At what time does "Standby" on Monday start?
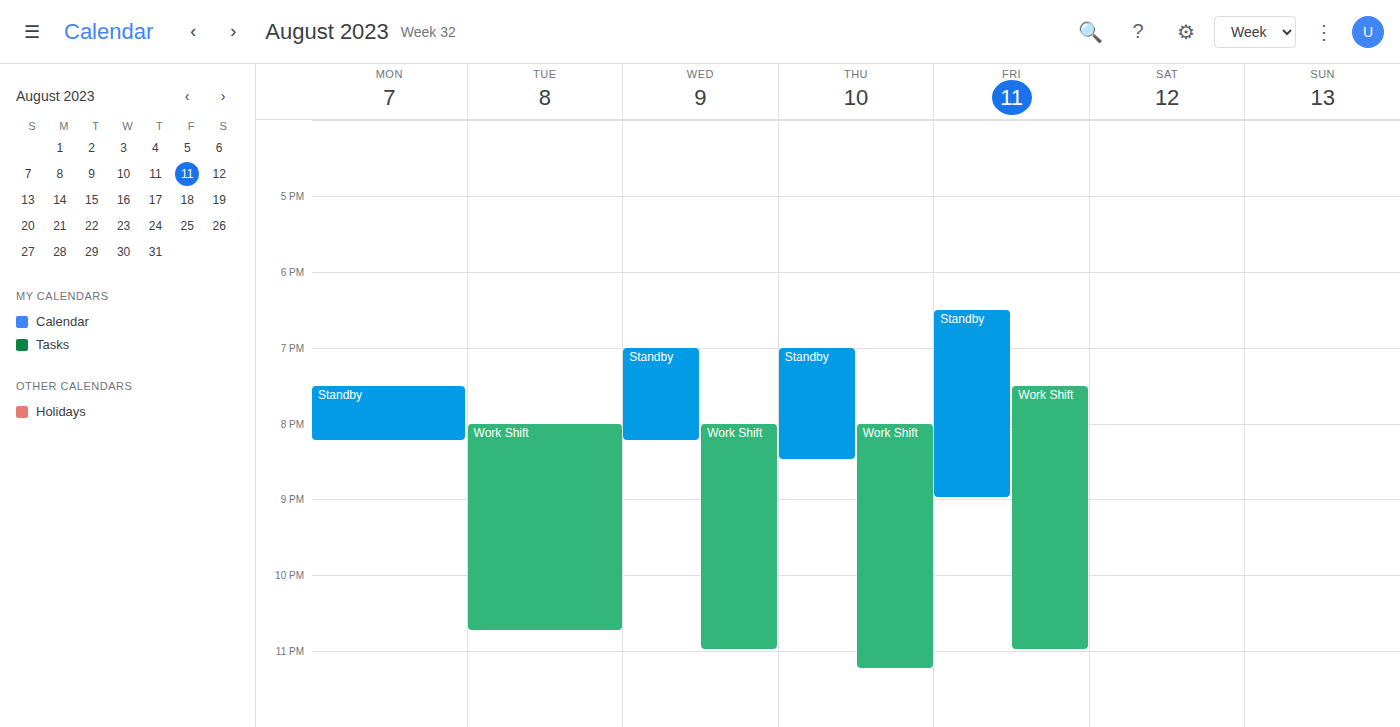
19:30